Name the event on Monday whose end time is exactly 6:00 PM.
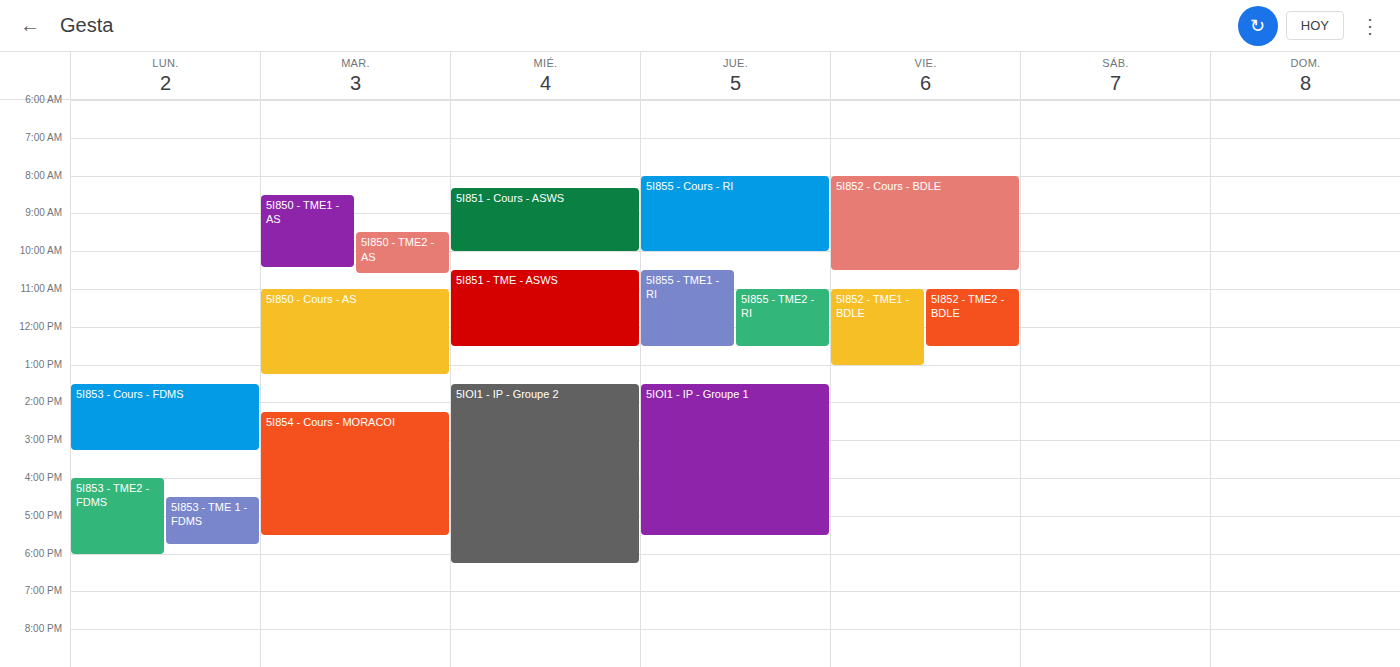
"5I853 - TME2 - FDMS"